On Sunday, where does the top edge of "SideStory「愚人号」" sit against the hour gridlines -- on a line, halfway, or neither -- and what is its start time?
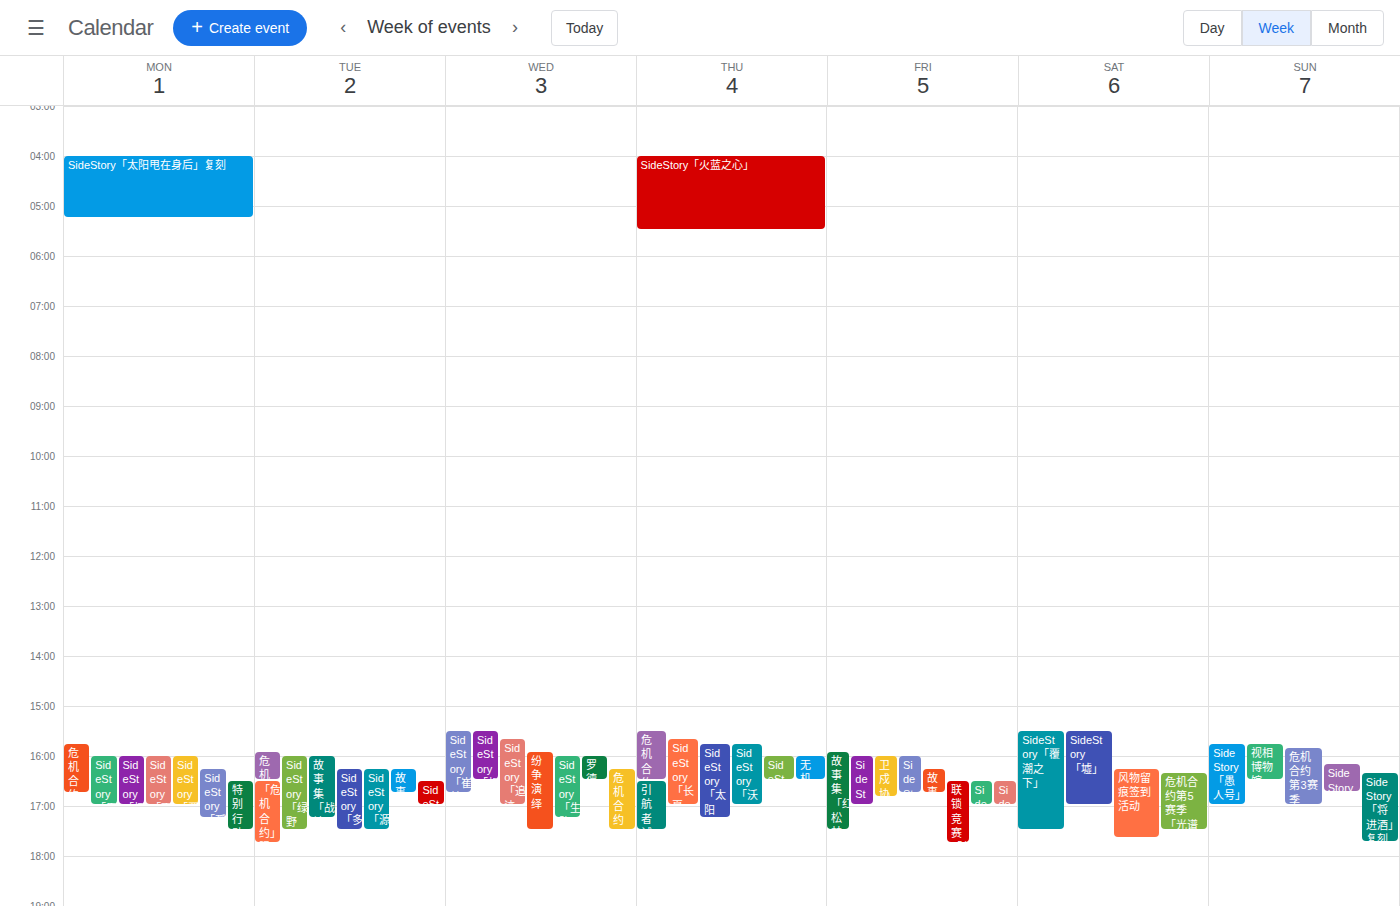
3:45 PM -- neither: three quarters of the way from the 3 PM line to the 4 PM line.